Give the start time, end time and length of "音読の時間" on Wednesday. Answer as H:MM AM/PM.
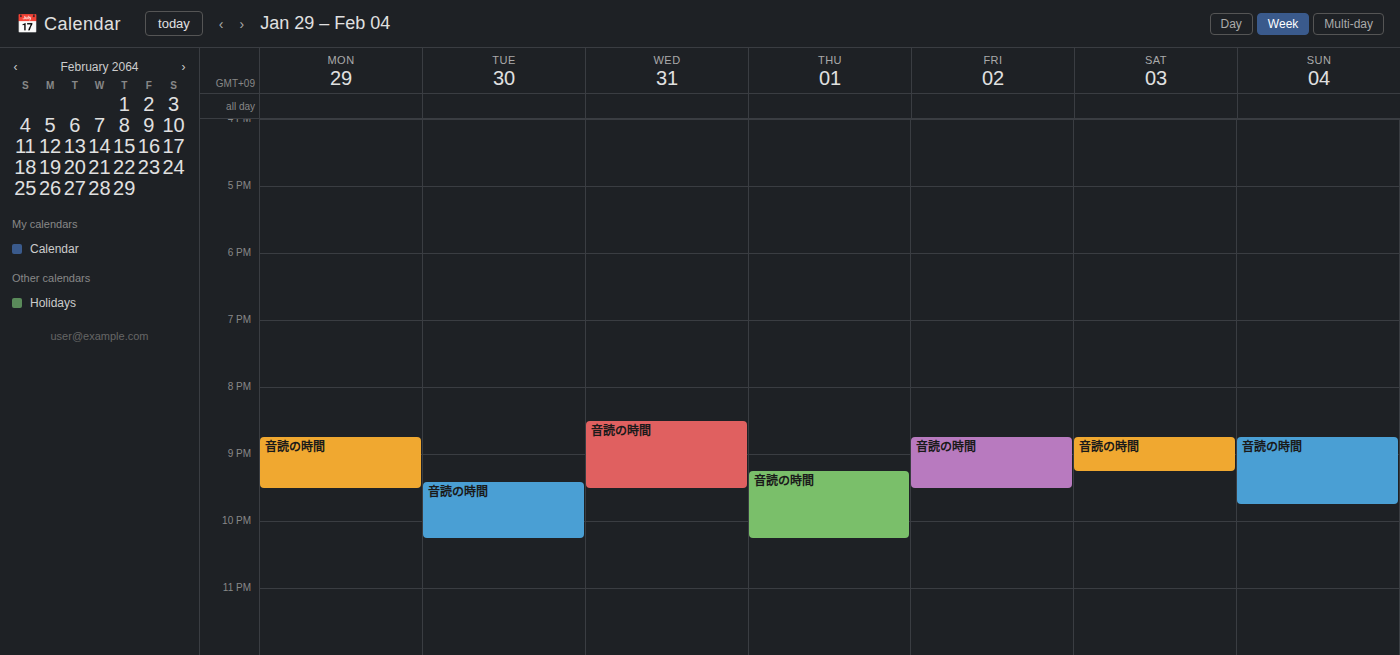
8:30 PM to 9:30 PM, 1 hour